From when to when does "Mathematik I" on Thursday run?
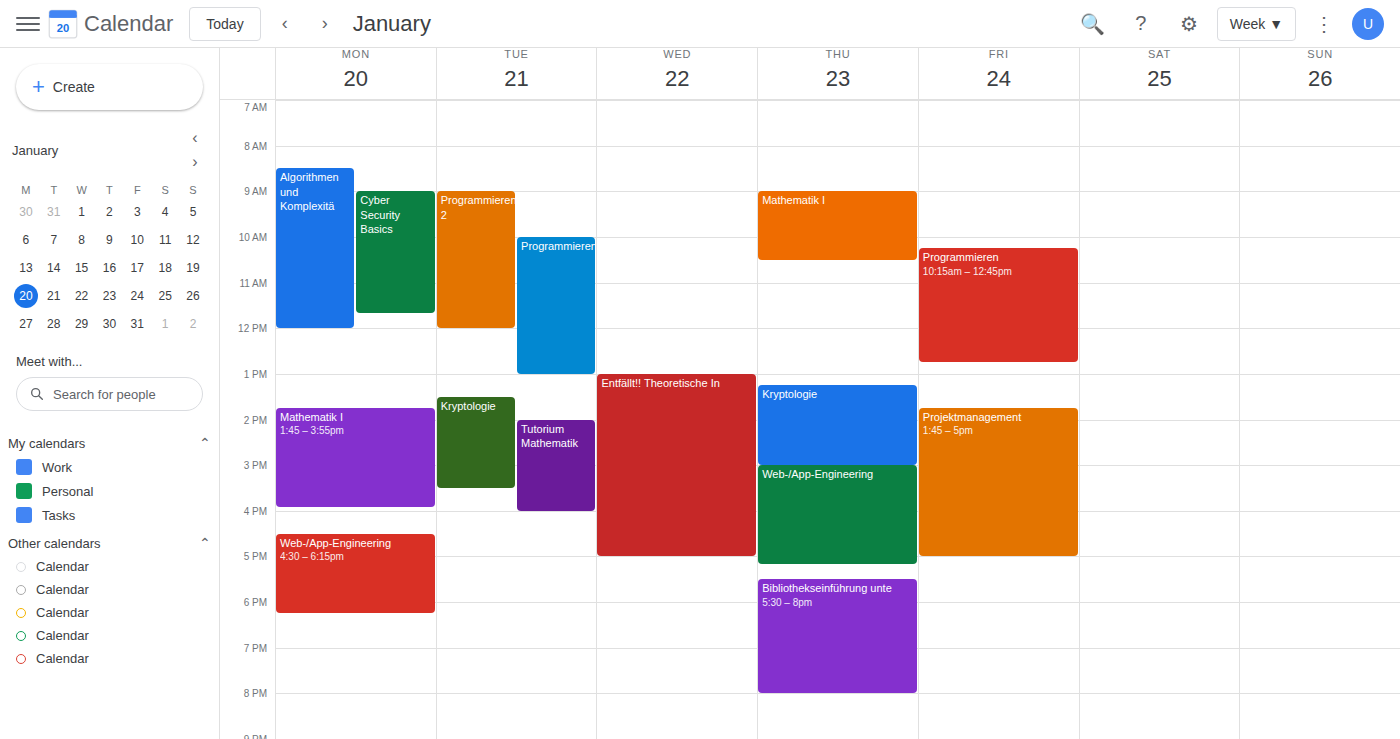
9:00 AM to 10:30 AM